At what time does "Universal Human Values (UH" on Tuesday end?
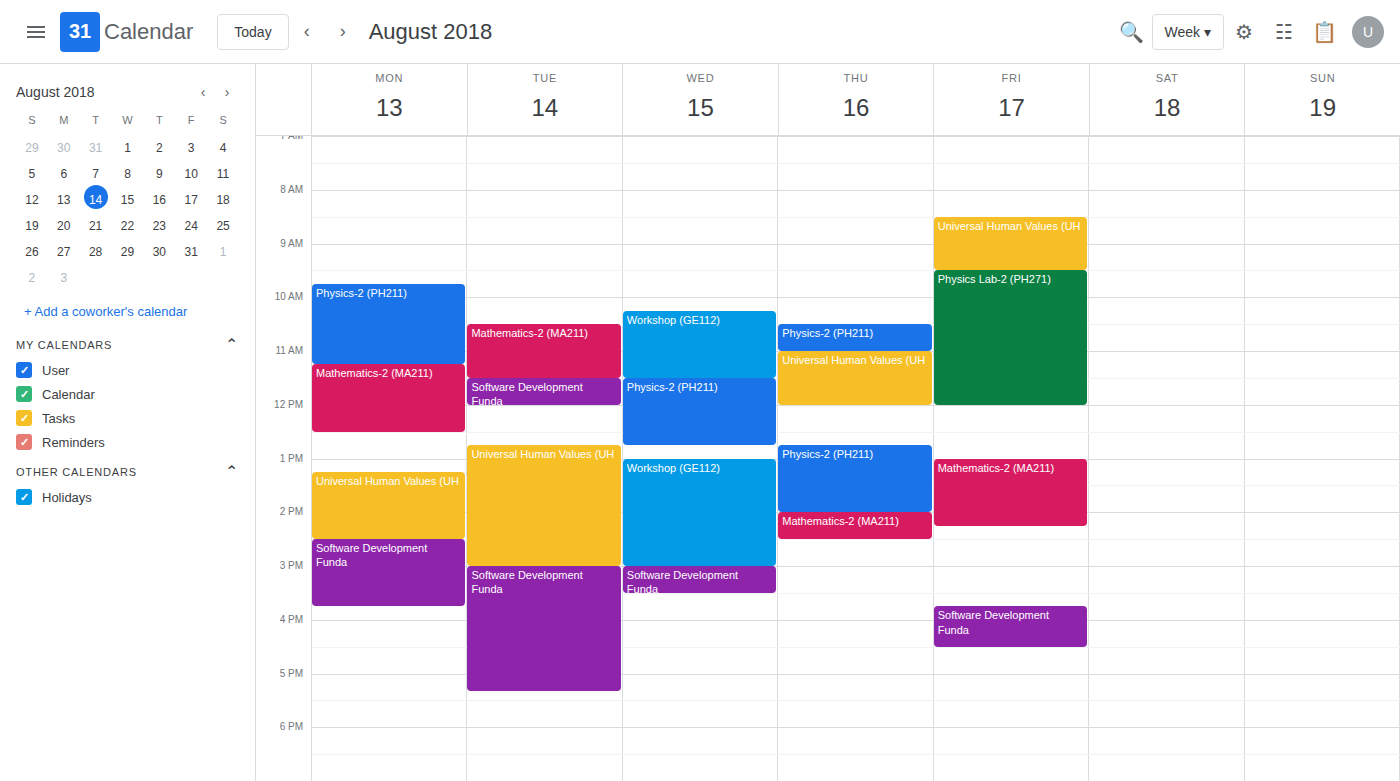
3:00 PM